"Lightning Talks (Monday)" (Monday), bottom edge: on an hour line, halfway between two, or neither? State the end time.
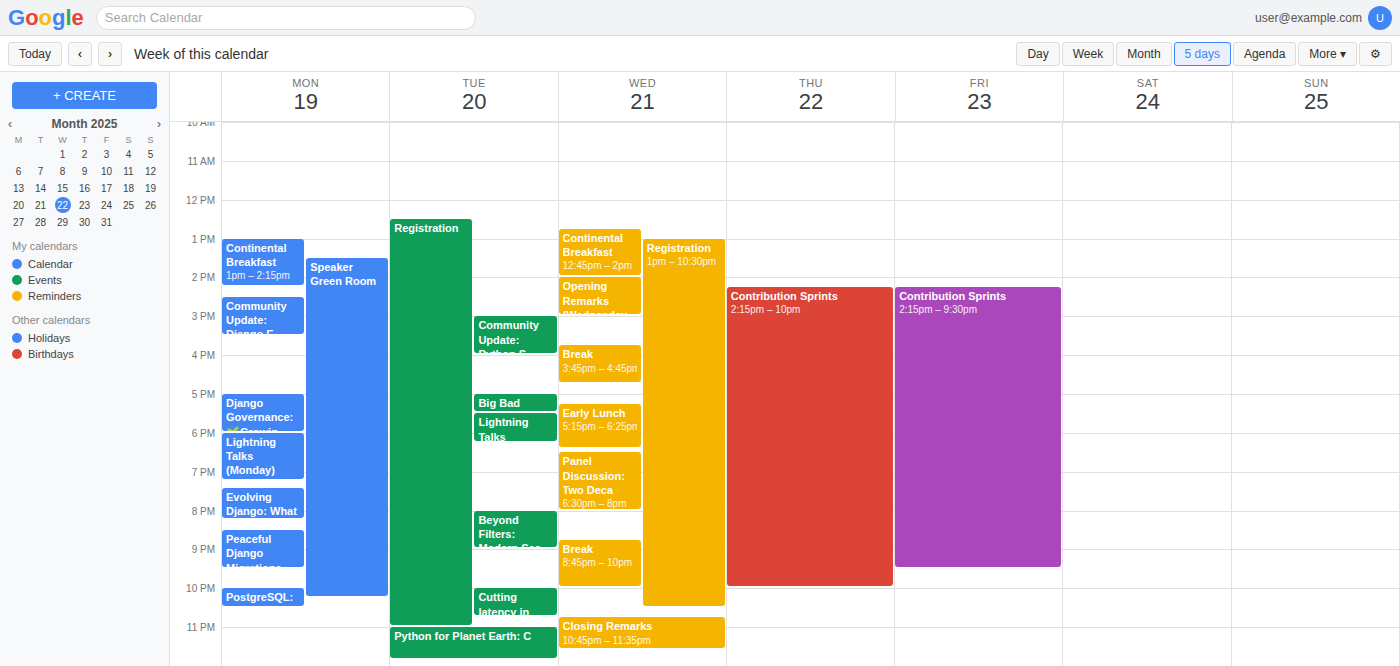
7:15 PM -- neither: a quarter of the way from the 7 PM line to the 8 PM line.